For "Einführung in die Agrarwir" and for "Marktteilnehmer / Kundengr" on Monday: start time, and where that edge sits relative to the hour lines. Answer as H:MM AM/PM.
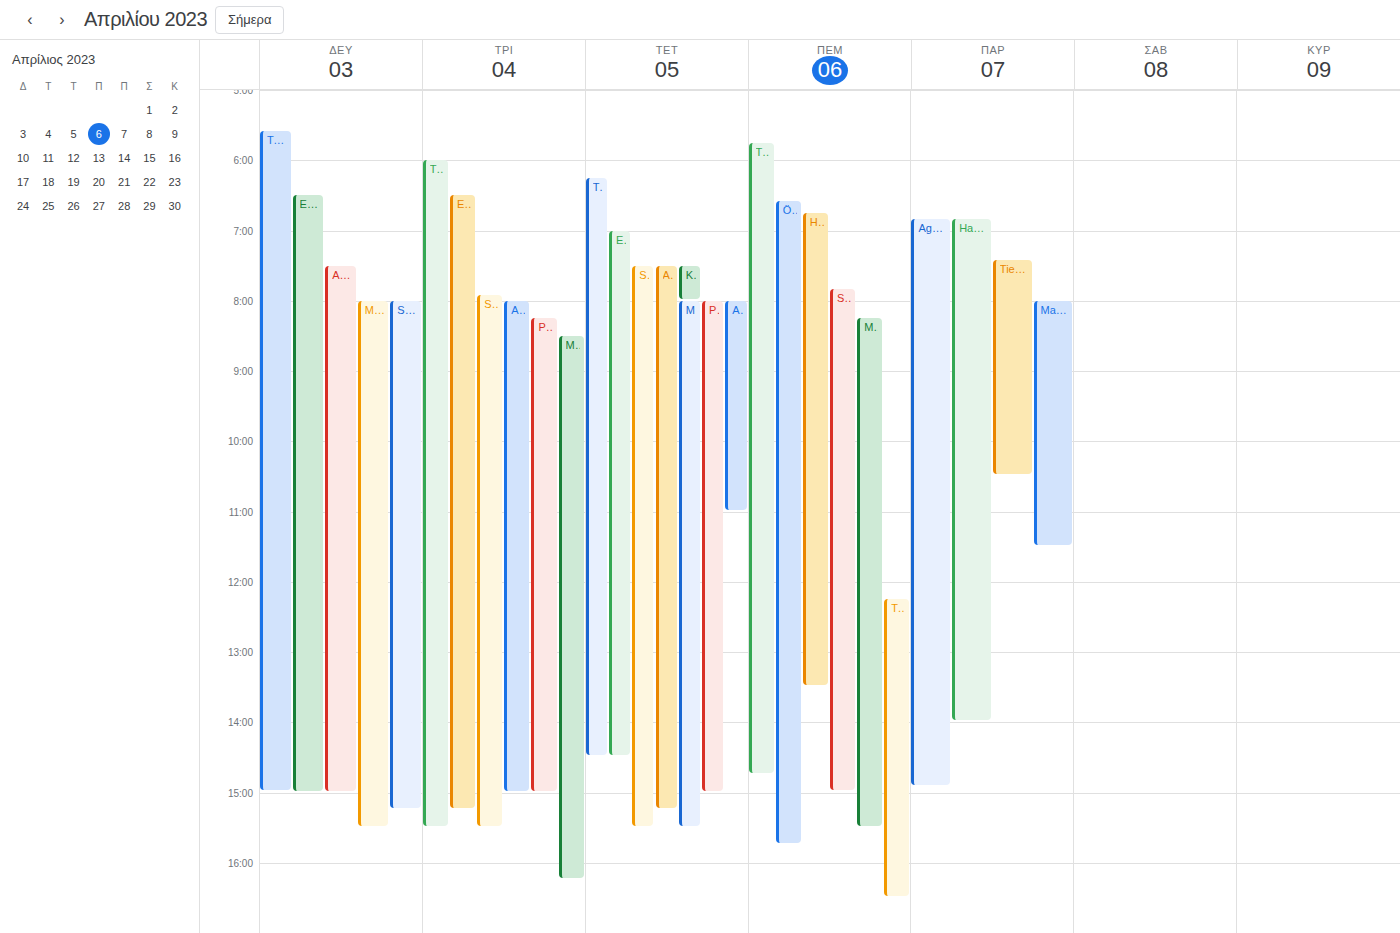
"Einführung in die Agrarwir": 6:30 AM, halfway between the 6 AM and 7 AM lines. "Marktteilnehmer / Kundengr": 8:00 AM, exactly on the 8 AM line.